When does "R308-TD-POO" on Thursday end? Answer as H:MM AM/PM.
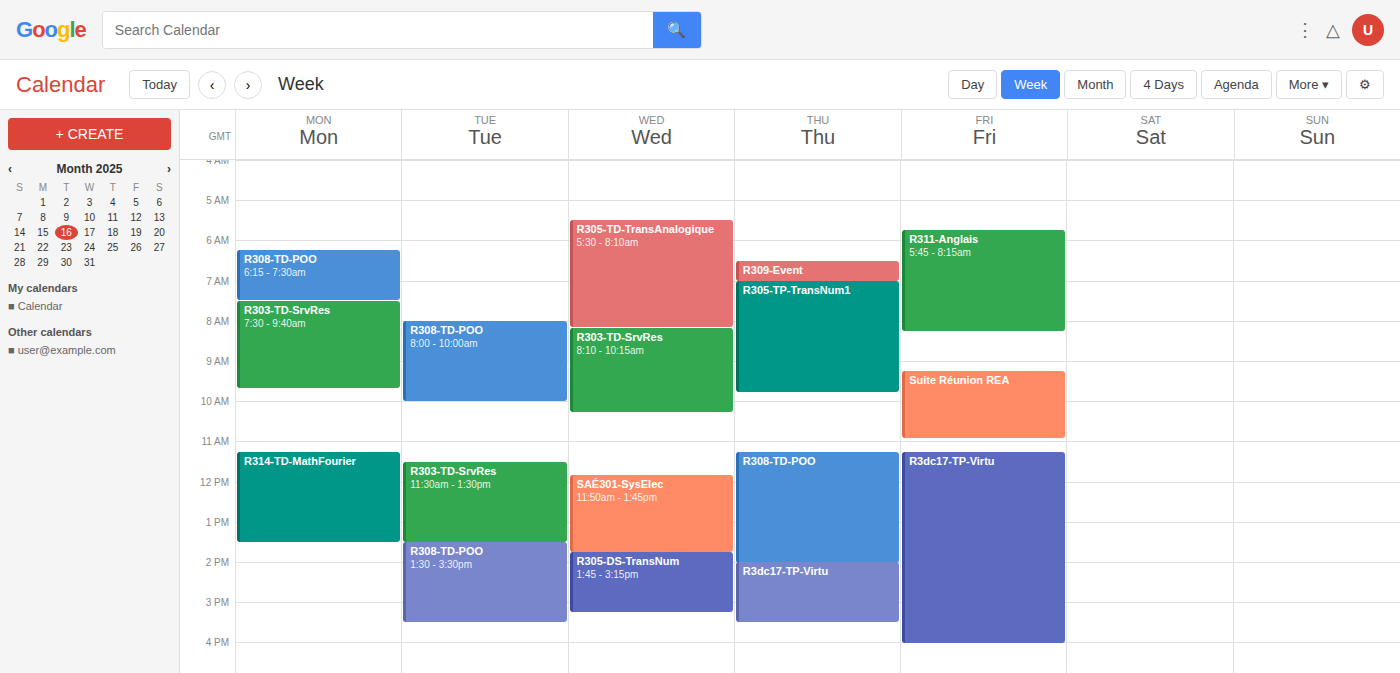
2:00 PM